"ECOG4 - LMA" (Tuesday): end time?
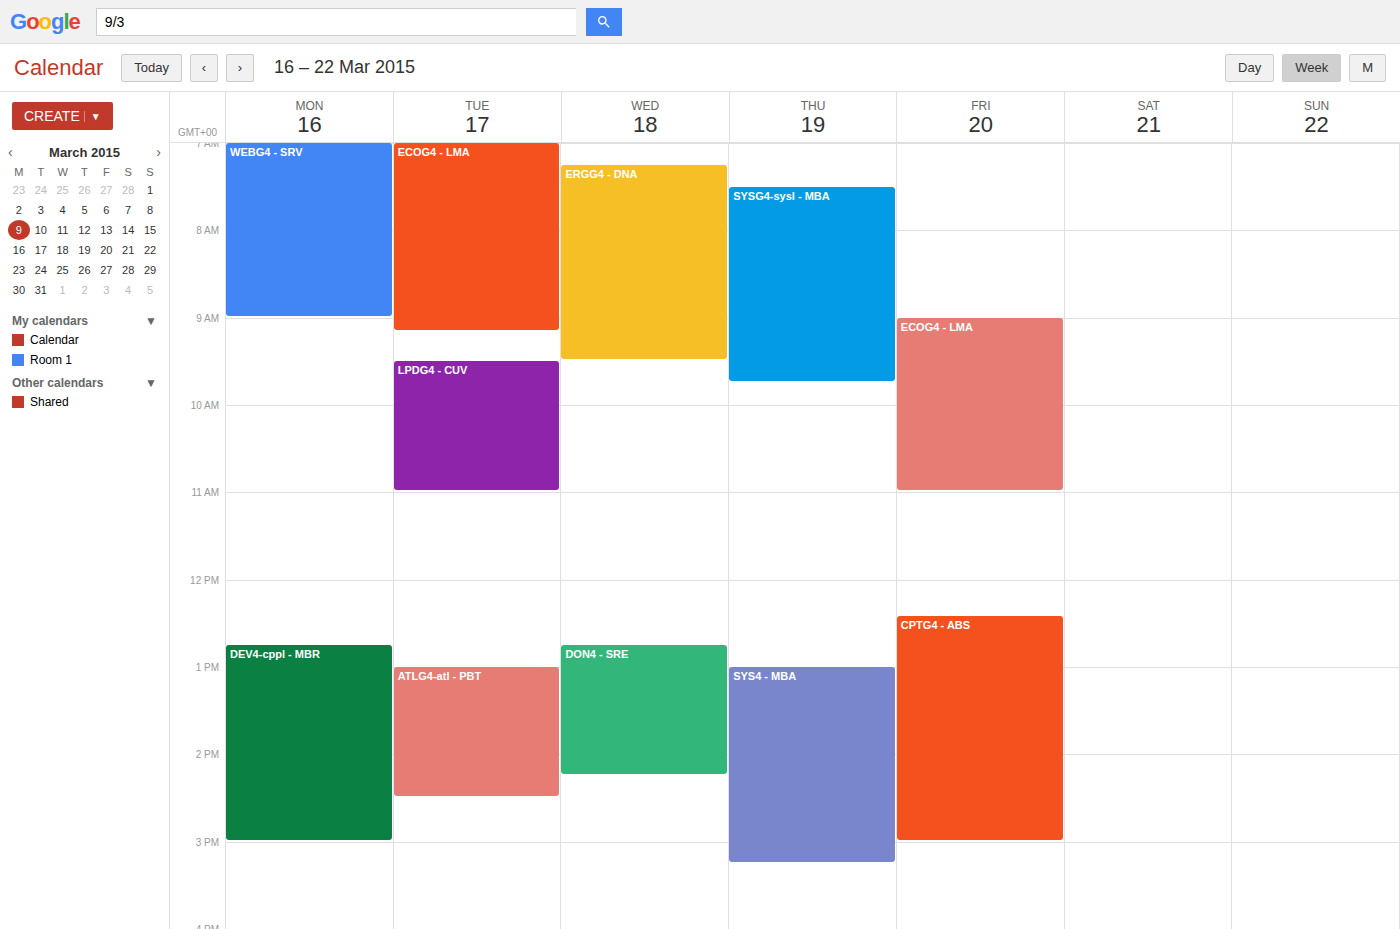
9:10 AM